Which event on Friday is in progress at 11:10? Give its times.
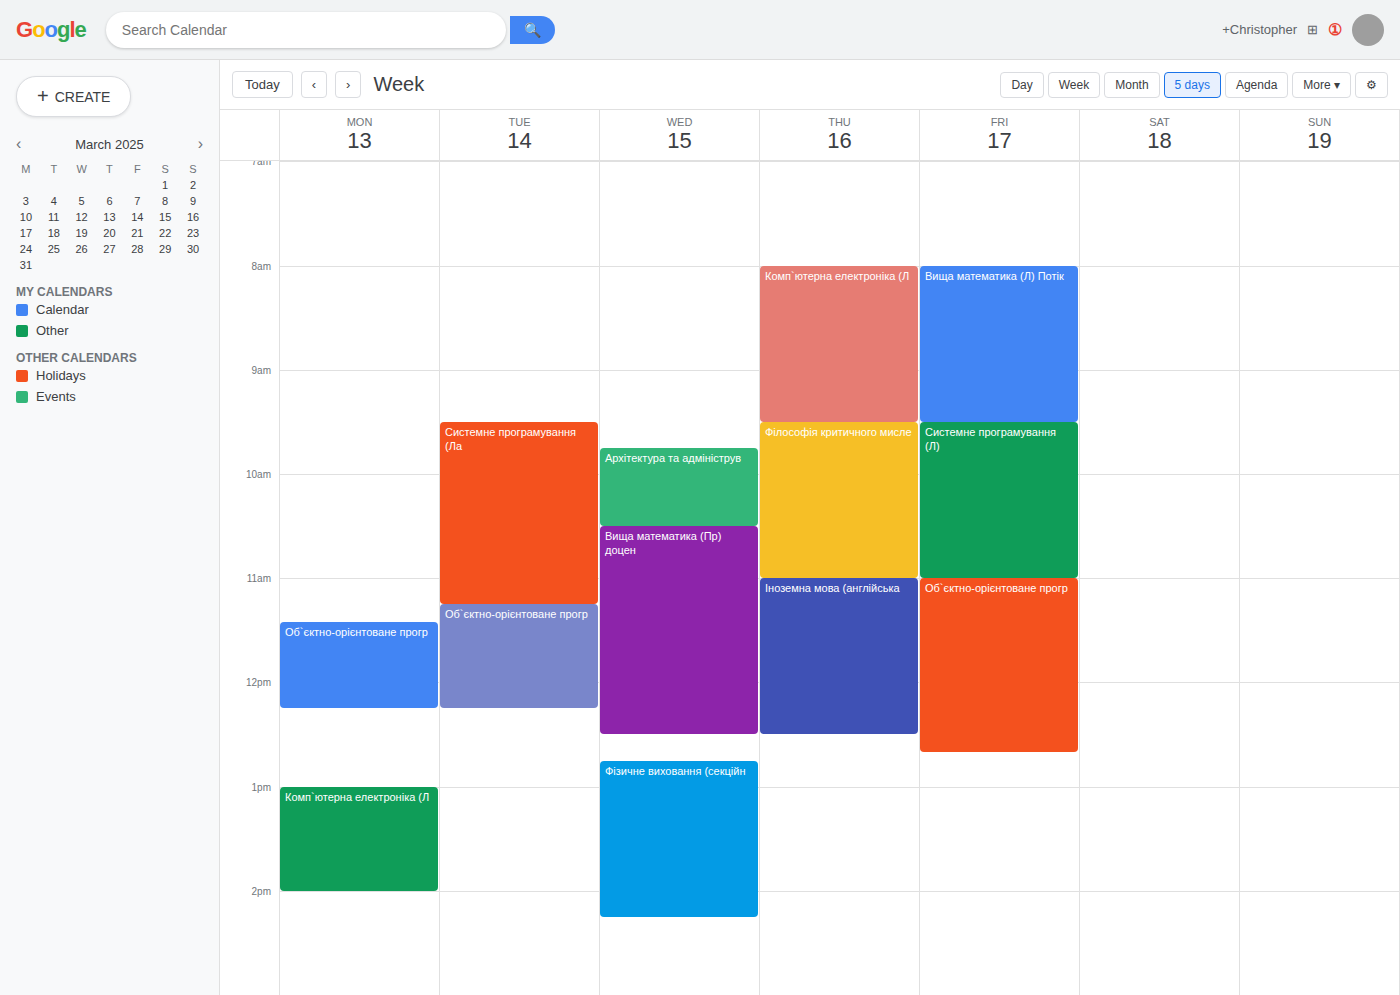
"Об`єктно-орієнтоване прогр", 11:00 to 12:40